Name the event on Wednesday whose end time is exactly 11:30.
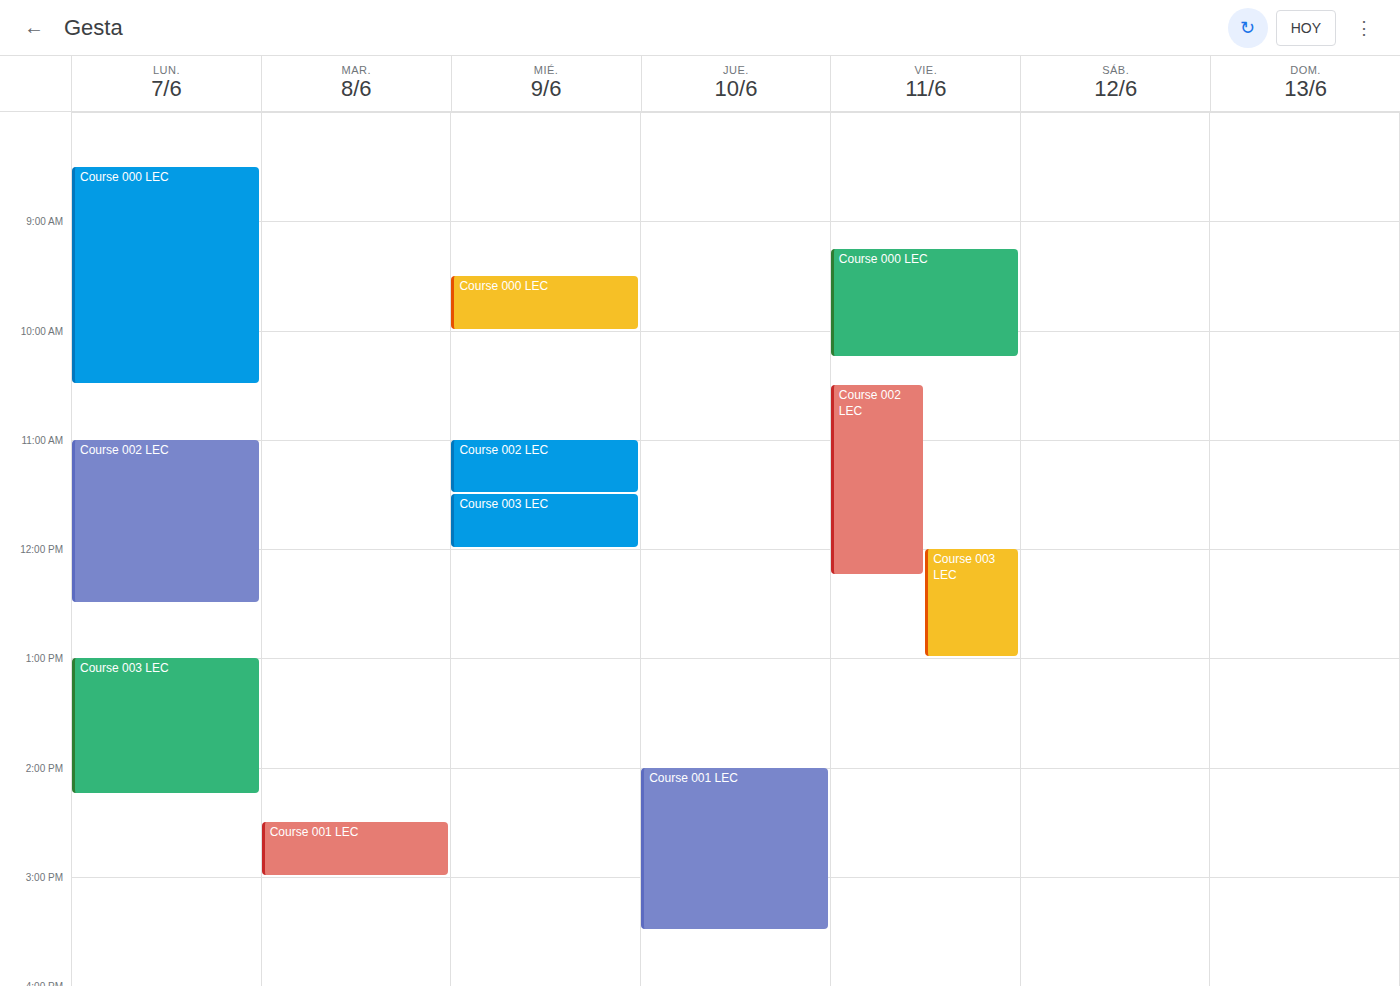
"Course 002 LEC"